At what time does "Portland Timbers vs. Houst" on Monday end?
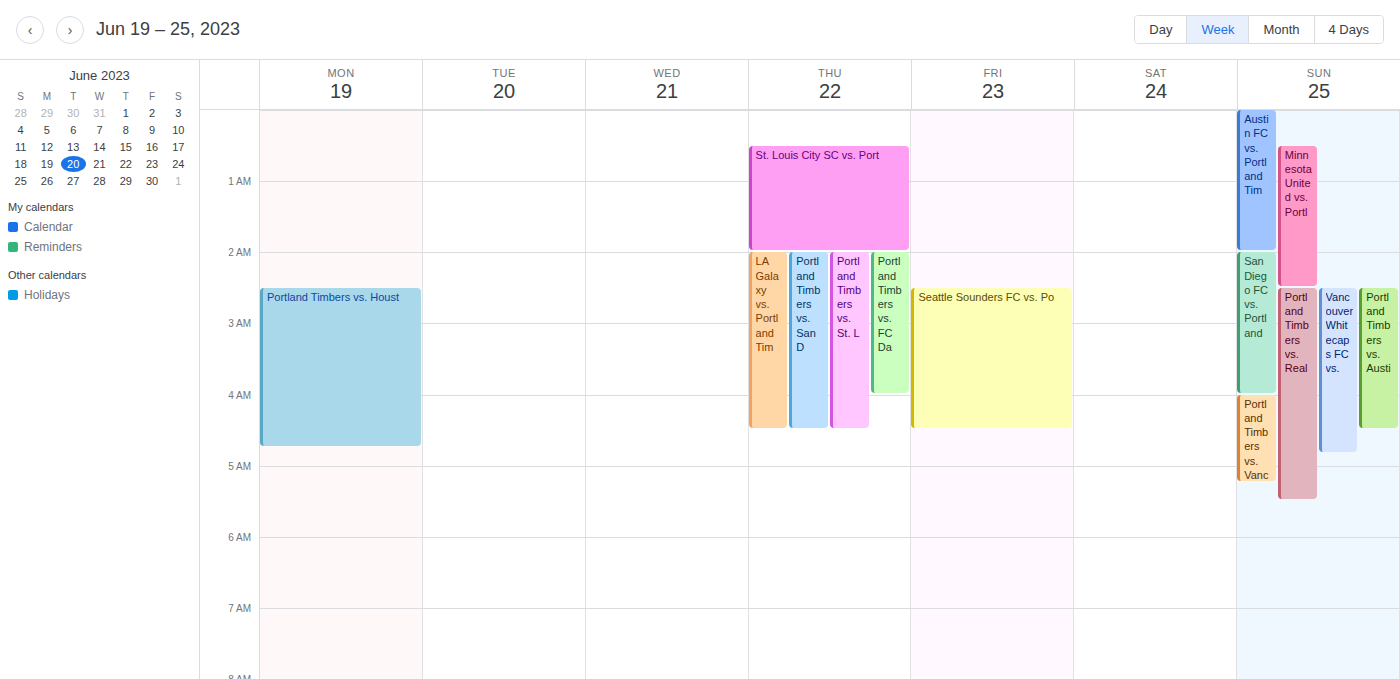
04:45